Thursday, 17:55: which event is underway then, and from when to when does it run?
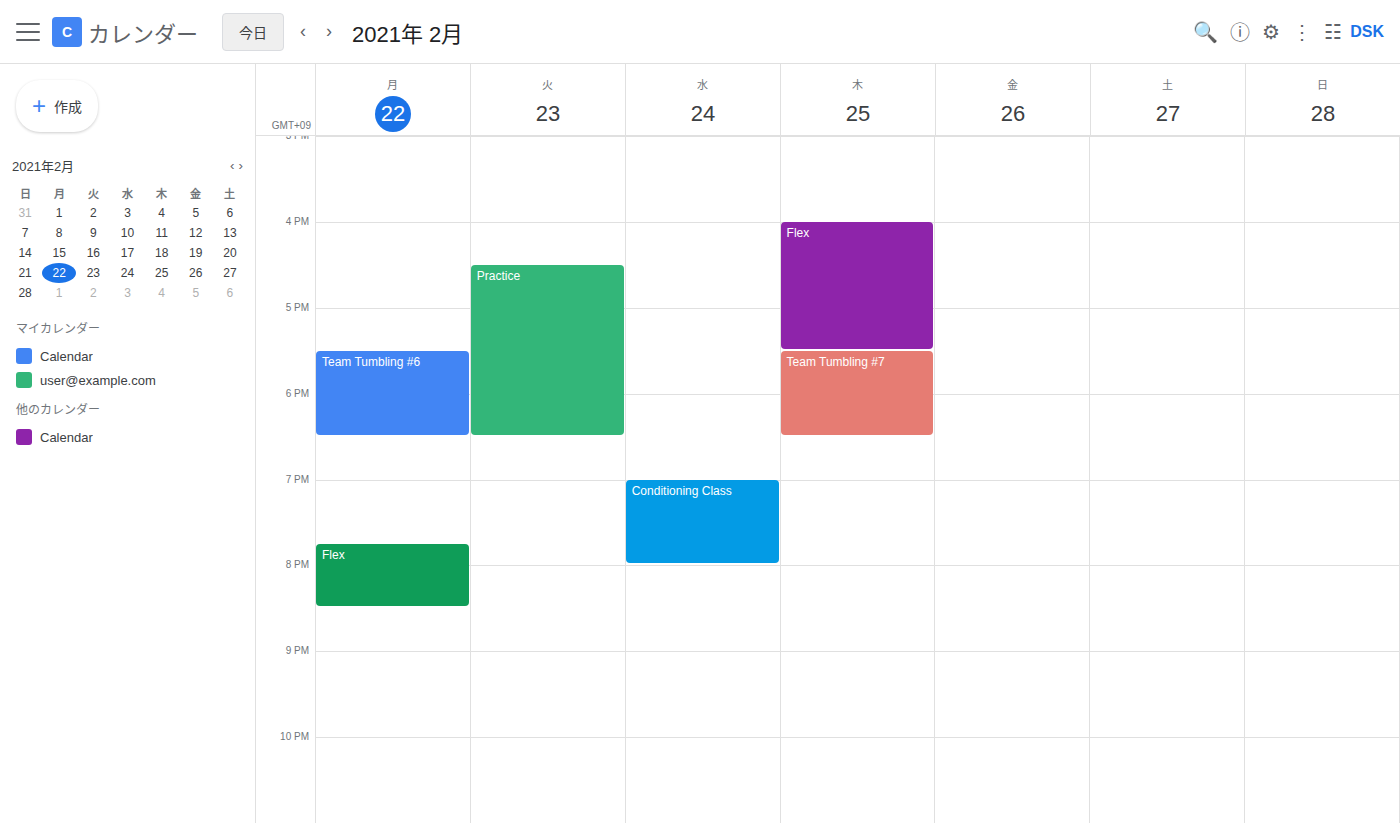
"Team Tumbling #7", 17:30 to 18:30